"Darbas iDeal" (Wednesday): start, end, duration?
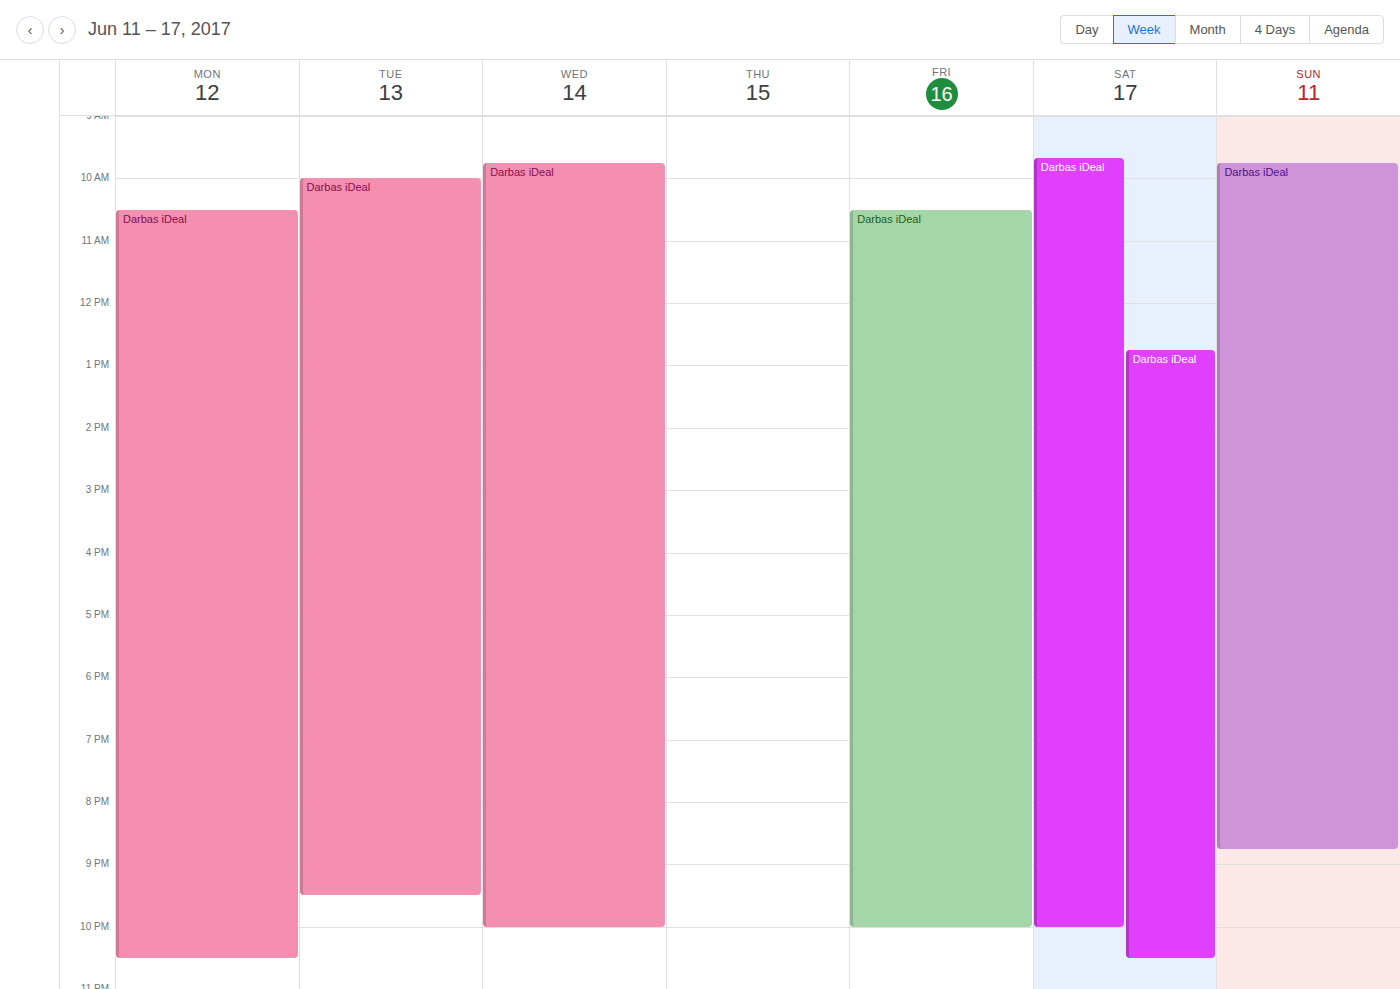
9:45 AM to 10:00 PM, 12 hours 15 minutes